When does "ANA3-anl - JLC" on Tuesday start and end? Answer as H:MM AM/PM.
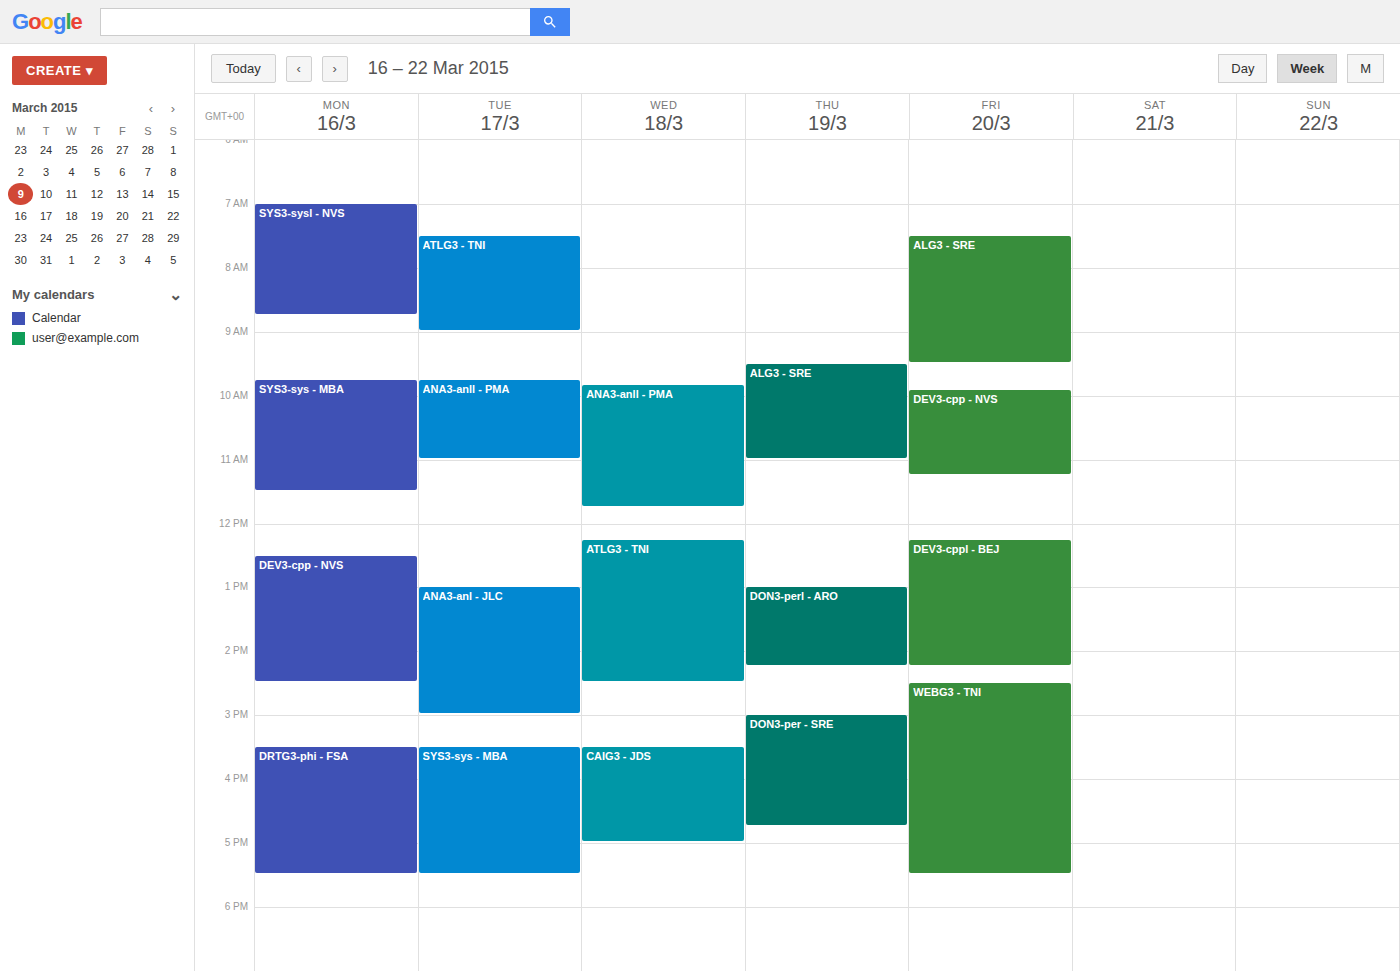
1:00 PM to 3:00 PM